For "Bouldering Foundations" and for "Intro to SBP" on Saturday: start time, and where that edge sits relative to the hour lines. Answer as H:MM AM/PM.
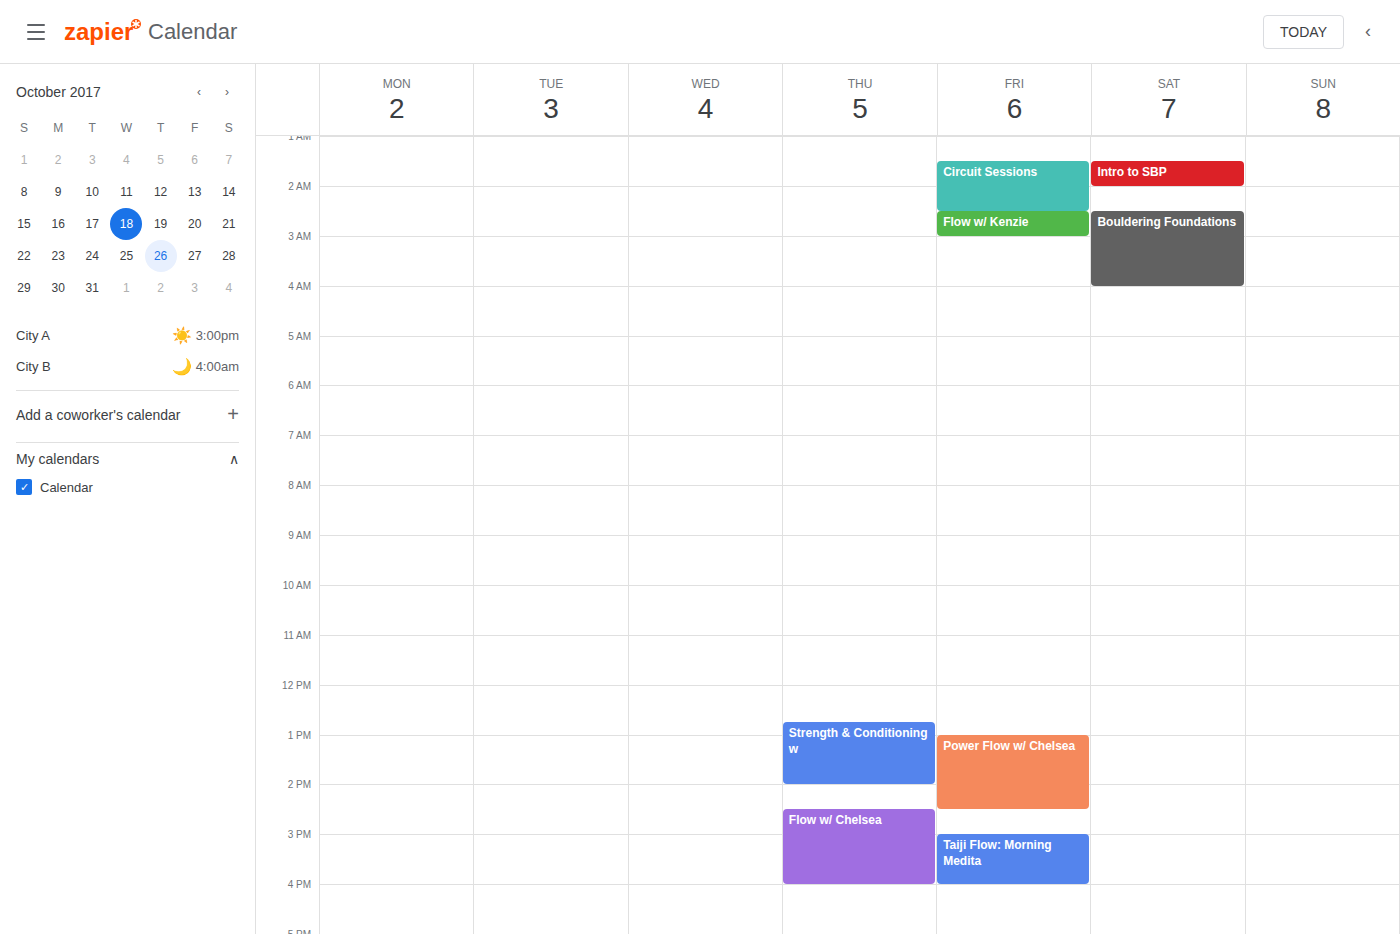
"Bouldering Foundations": 2:30 AM, halfway between the 2 AM and 3 AM lines. "Intro to SBP": 1:30 AM, halfway between the 1 AM and 2 AM lines.